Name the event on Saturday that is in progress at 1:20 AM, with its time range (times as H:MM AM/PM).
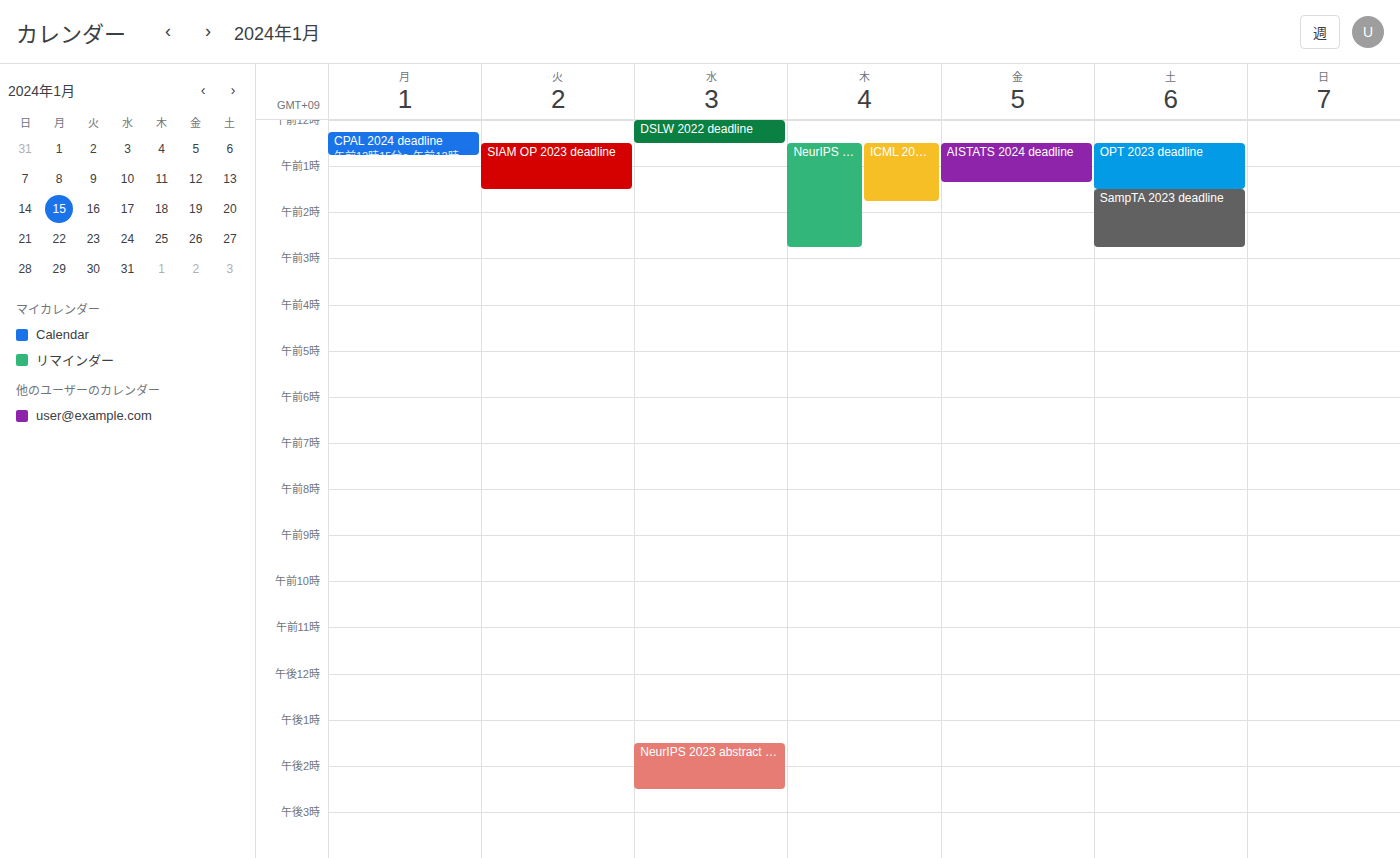
"OPT 2023 deadline", 12:30 AM to 1:30 AM